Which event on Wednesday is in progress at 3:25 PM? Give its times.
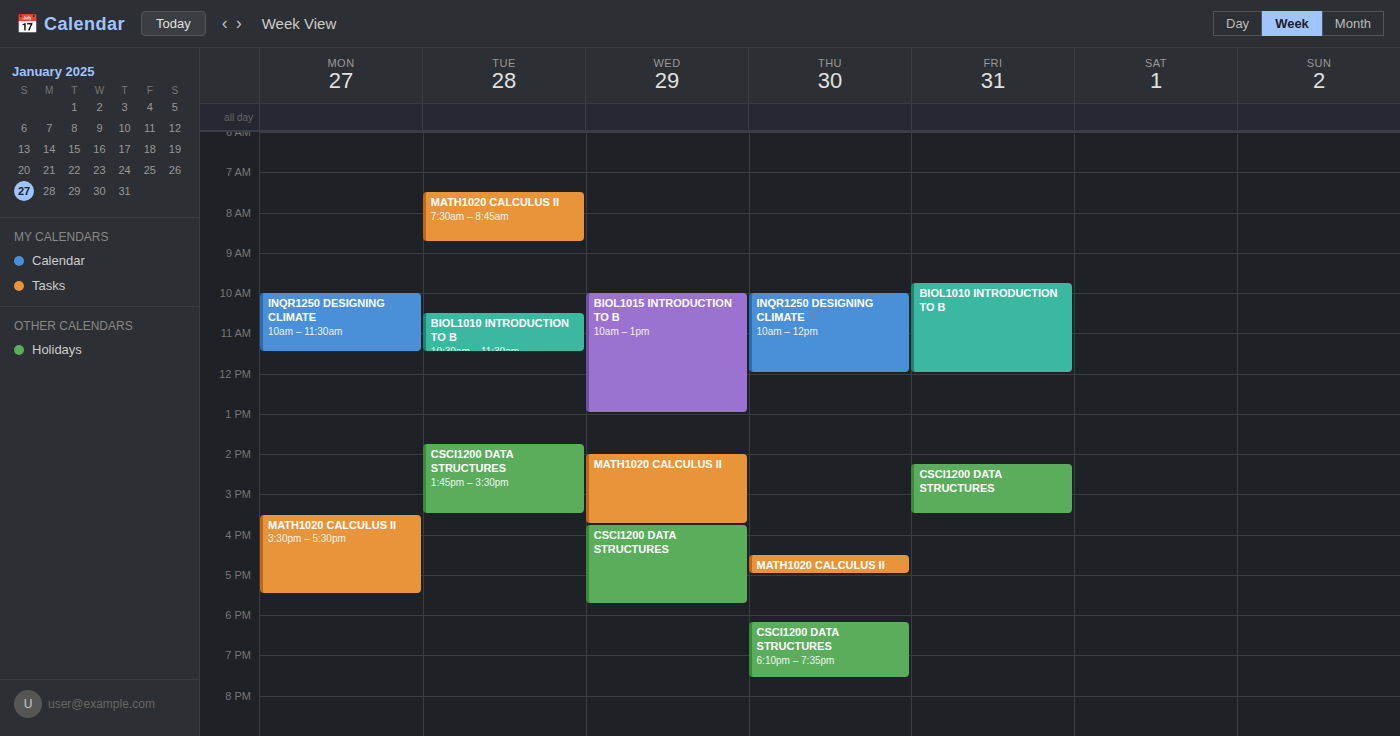
"MATH1020 CALCULUS II", 2:00 PM to 3:45 PM